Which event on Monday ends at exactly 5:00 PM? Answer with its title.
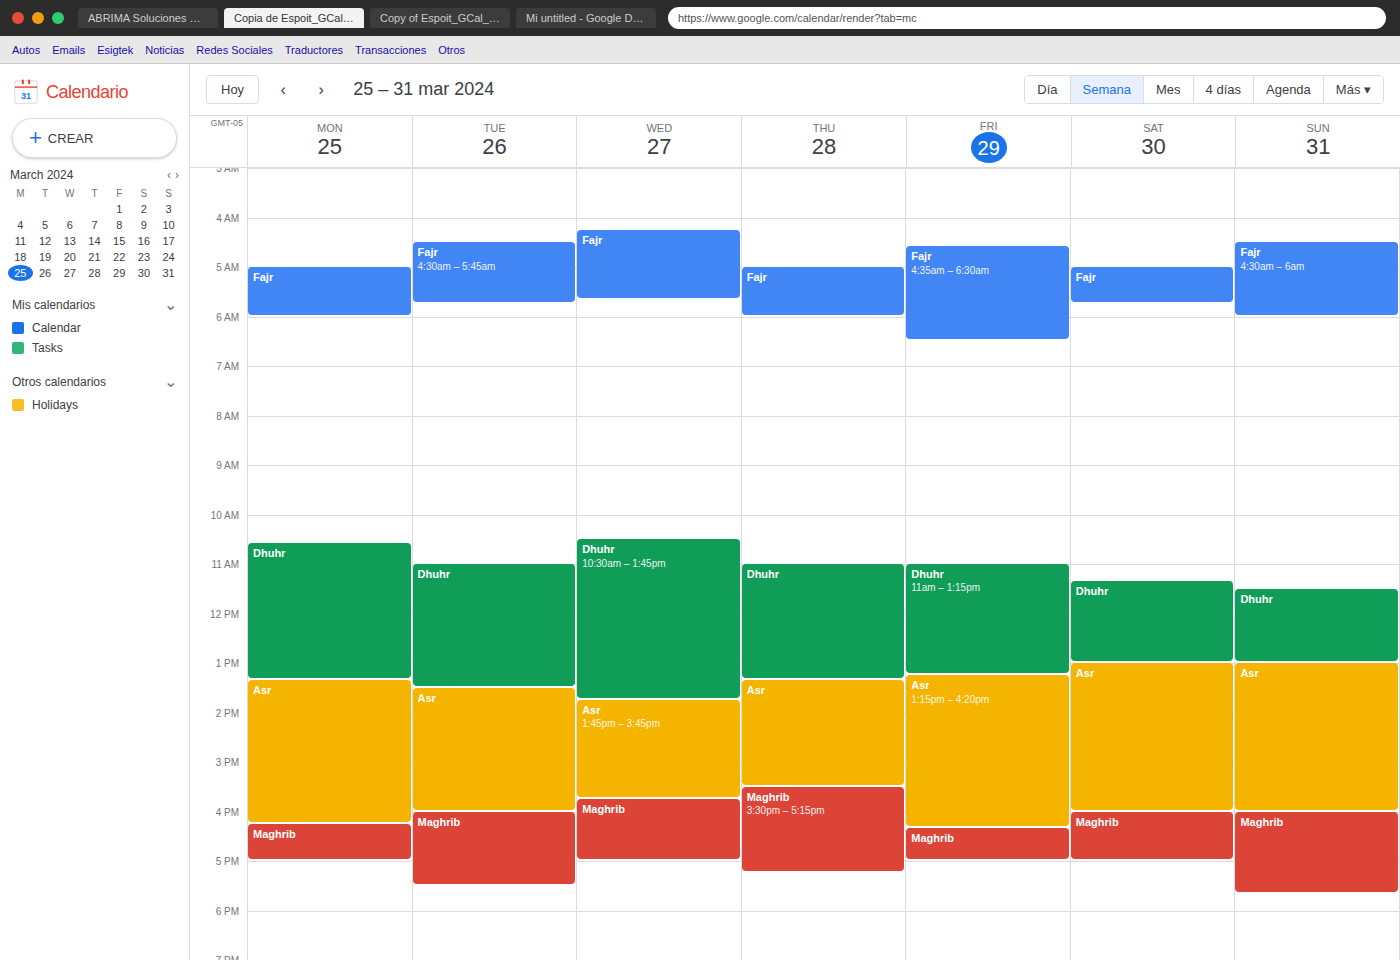
"Maghrib"